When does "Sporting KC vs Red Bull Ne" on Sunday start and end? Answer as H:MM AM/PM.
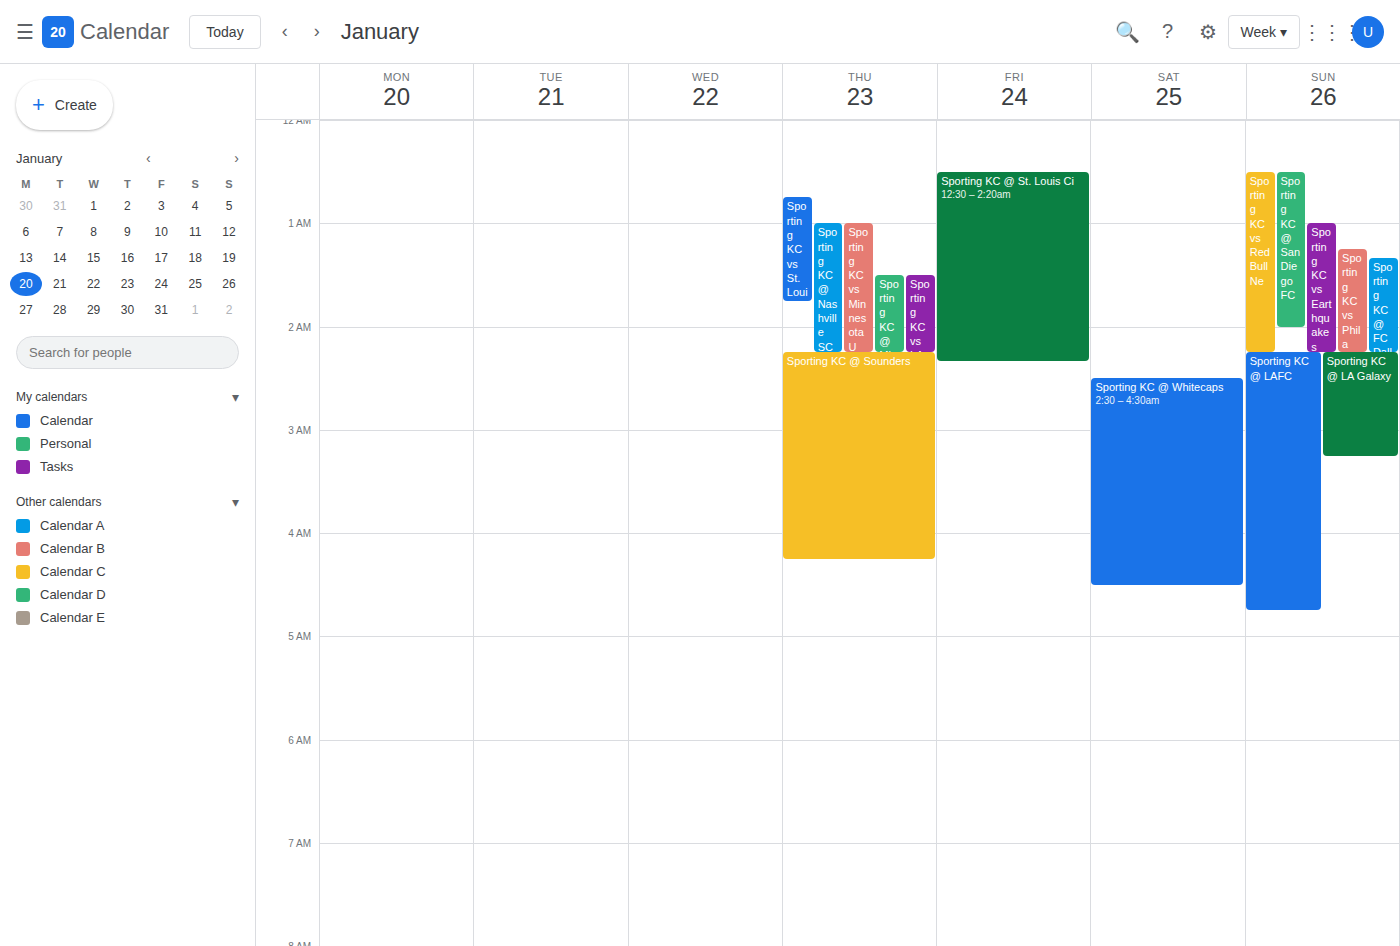
12:30 AM to 2:15 AM